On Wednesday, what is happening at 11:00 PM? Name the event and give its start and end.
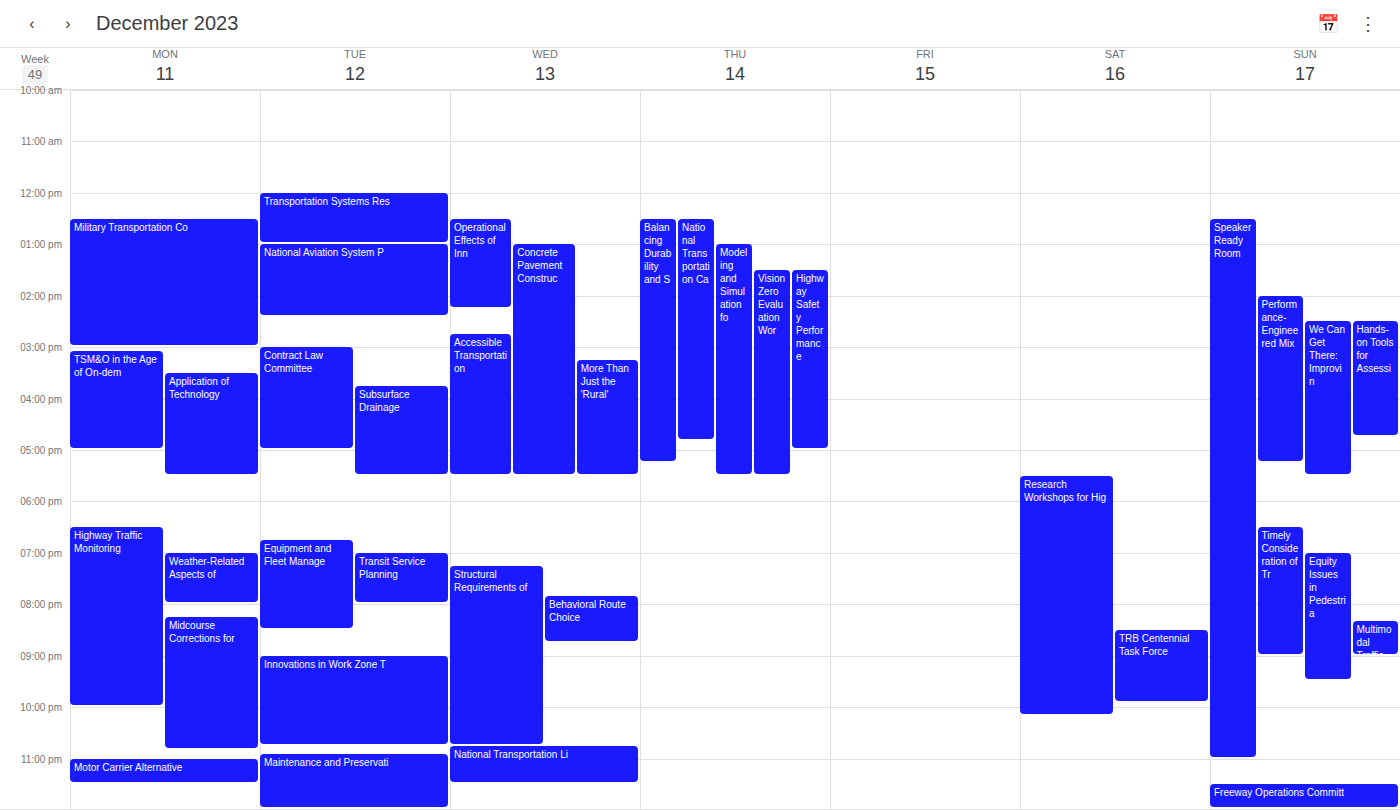
"National Transportation Li", 10:45 PM to 11:30 PM